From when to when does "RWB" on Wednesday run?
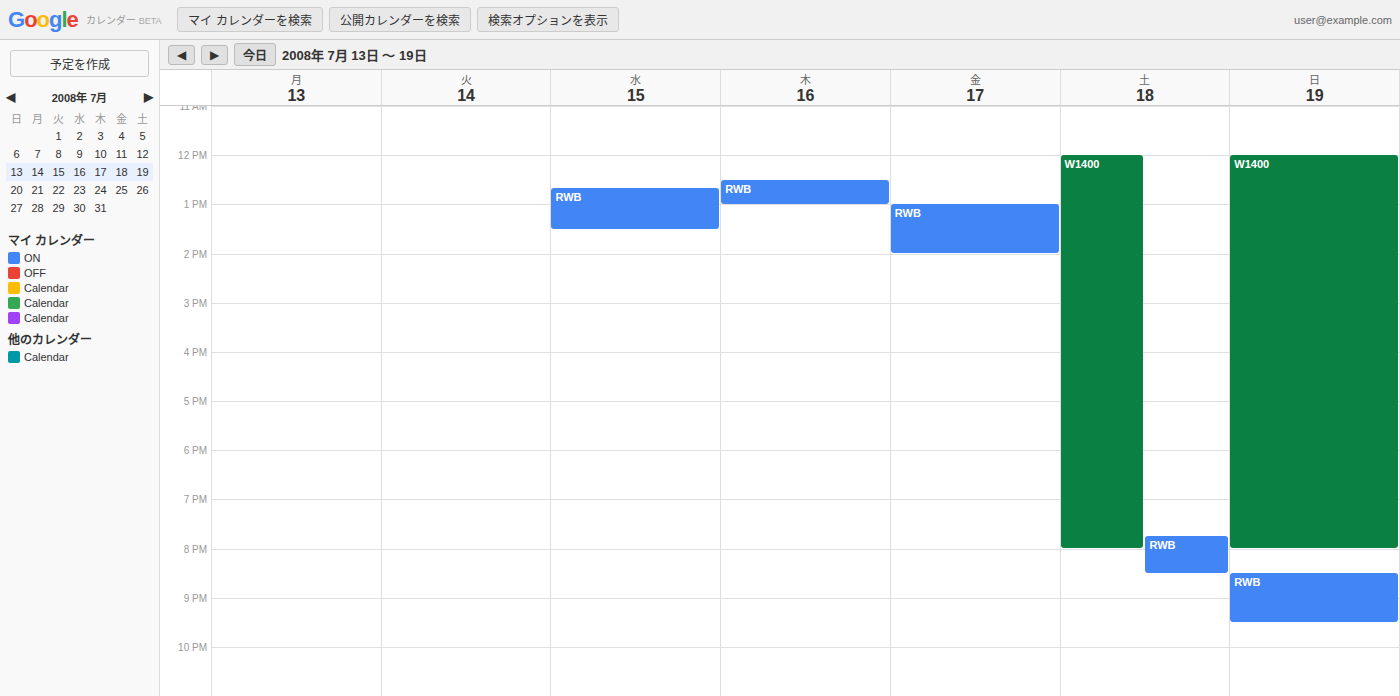
12:40 to 13:30